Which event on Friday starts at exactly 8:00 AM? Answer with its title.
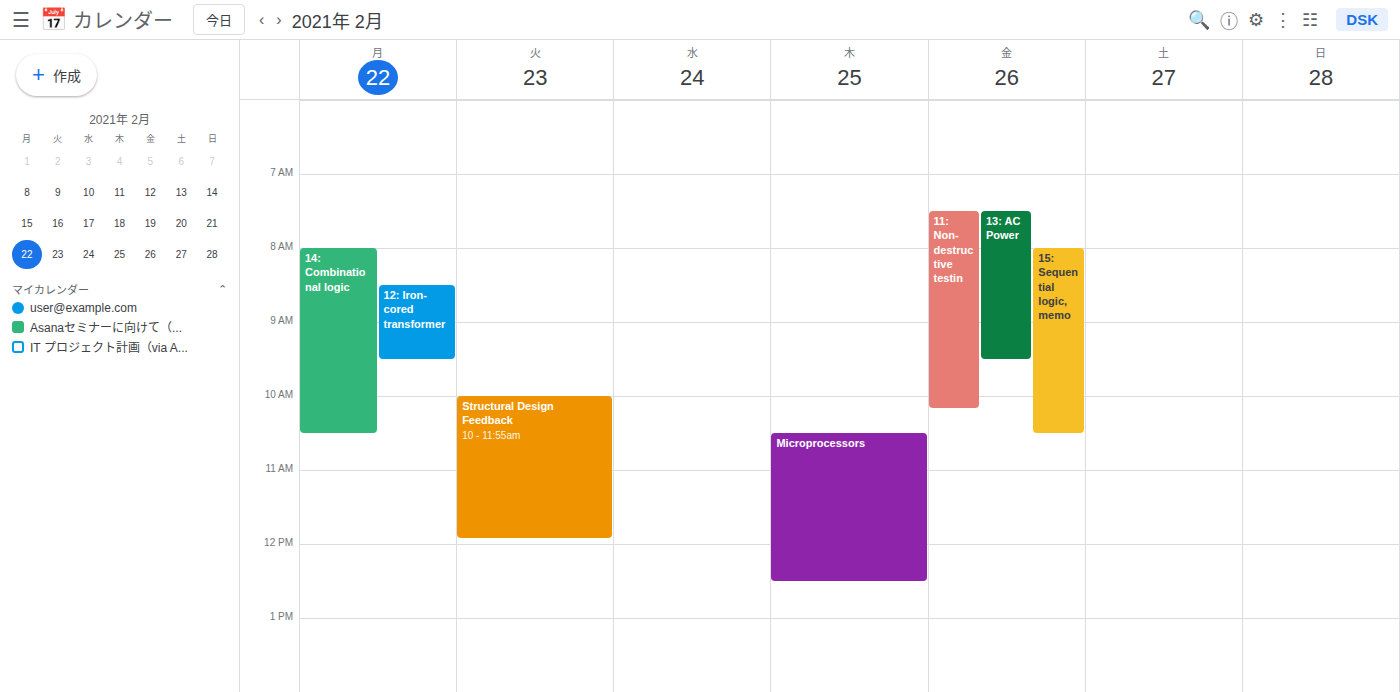
"15: Sequential logic, memo"